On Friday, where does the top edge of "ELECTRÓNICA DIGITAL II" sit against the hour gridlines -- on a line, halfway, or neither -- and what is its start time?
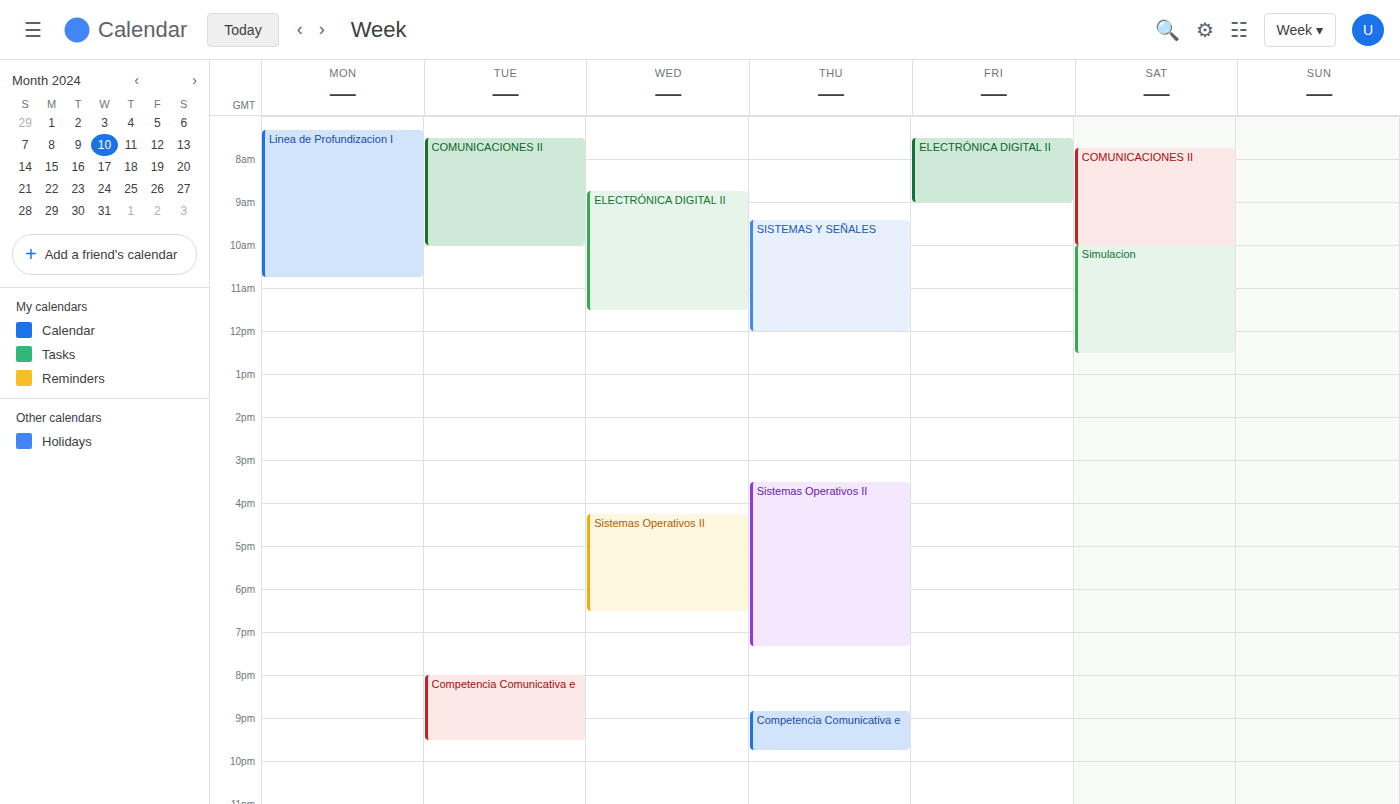
7:30 AM -- halfway between the 7 AM and 8 AM lines.